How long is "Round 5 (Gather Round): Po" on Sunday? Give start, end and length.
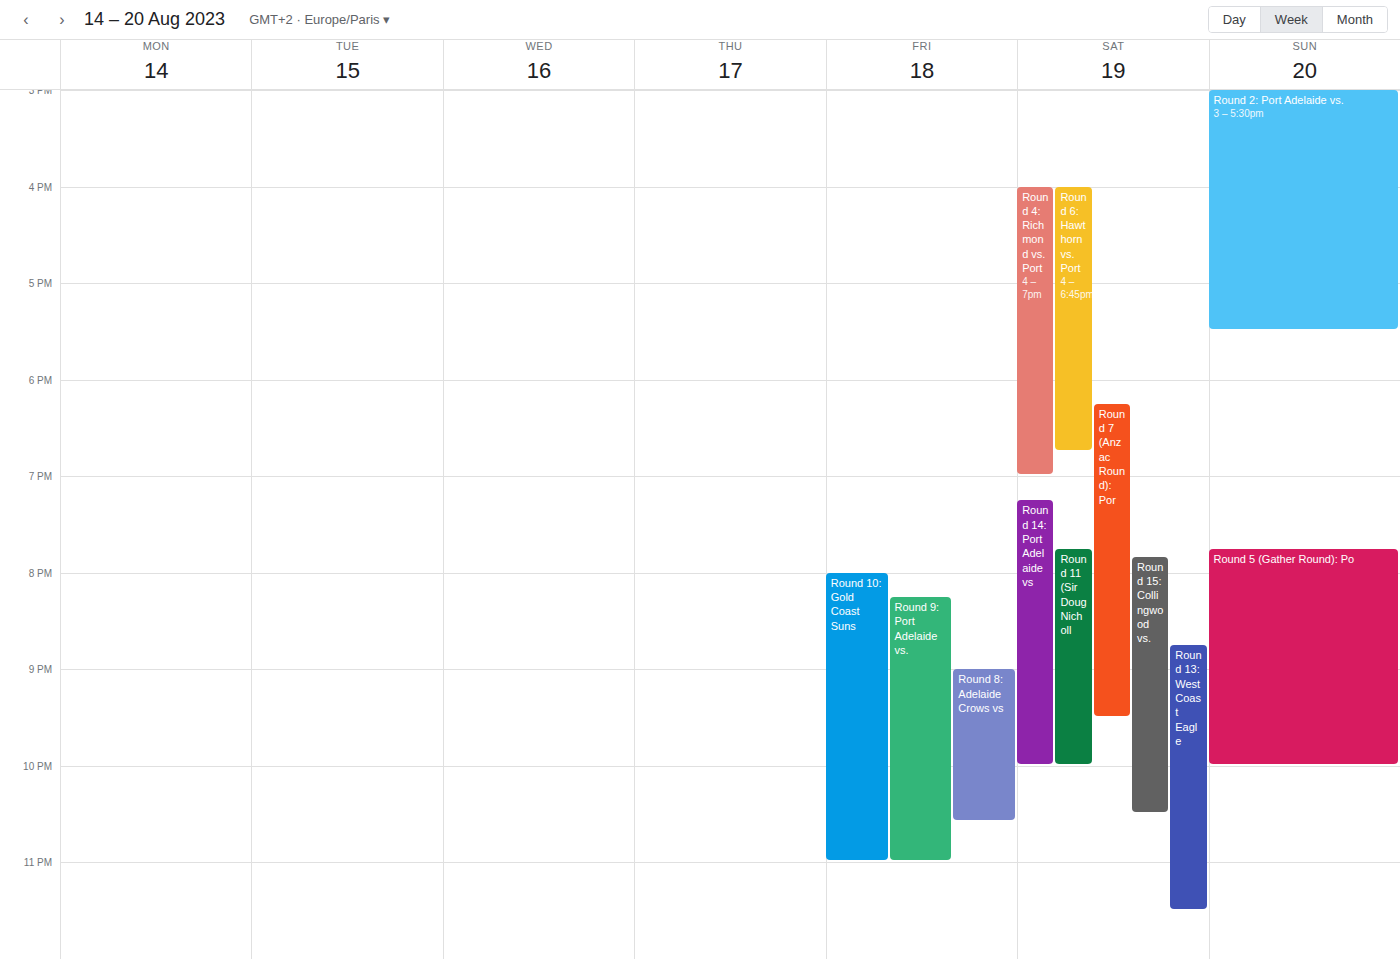
7:45 PM to 10:00 PM, 2 hours 15 minutes